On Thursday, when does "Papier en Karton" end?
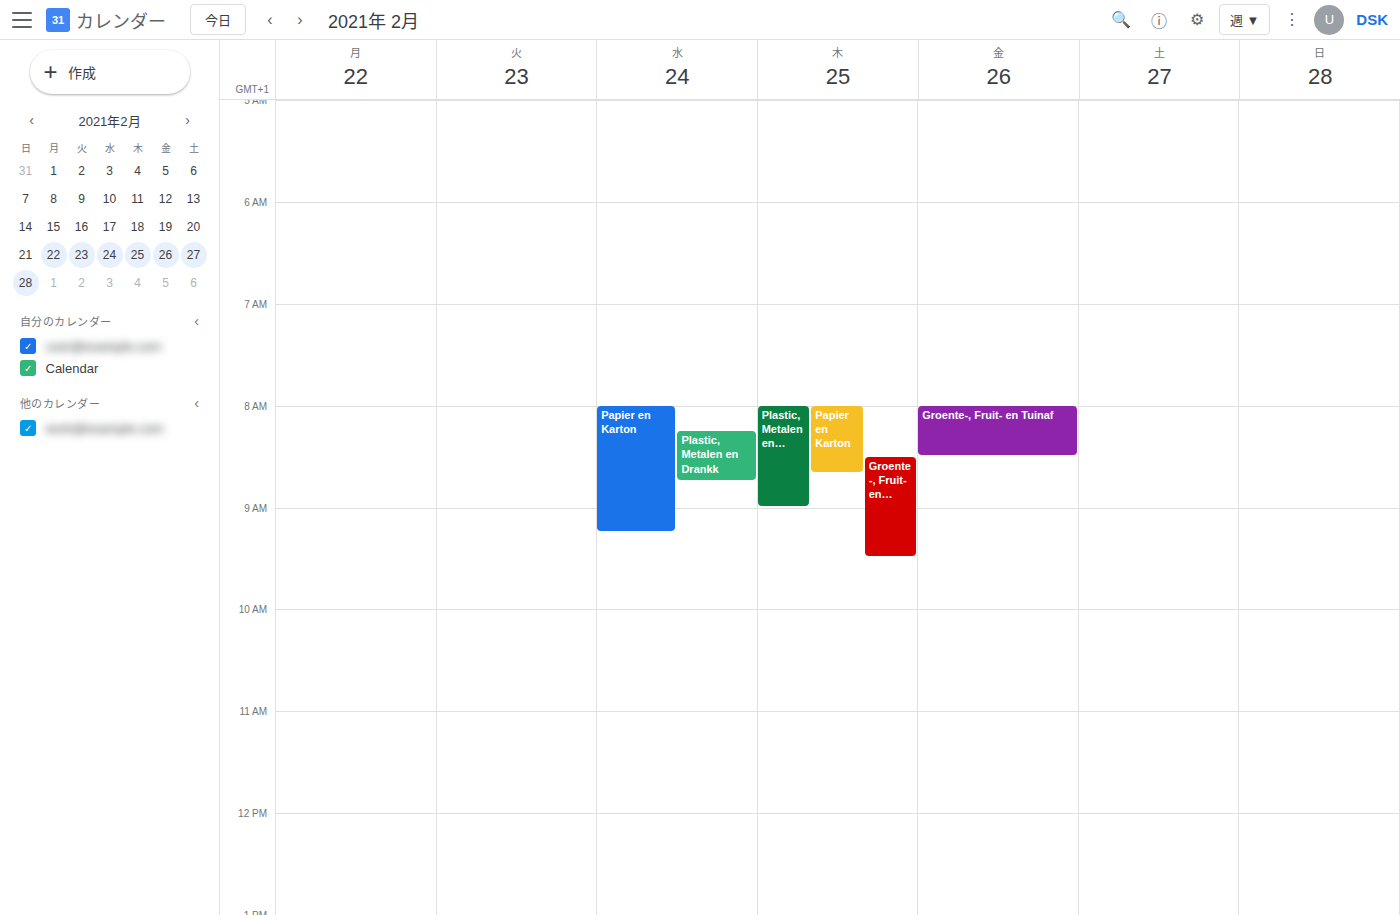
8:40 AM